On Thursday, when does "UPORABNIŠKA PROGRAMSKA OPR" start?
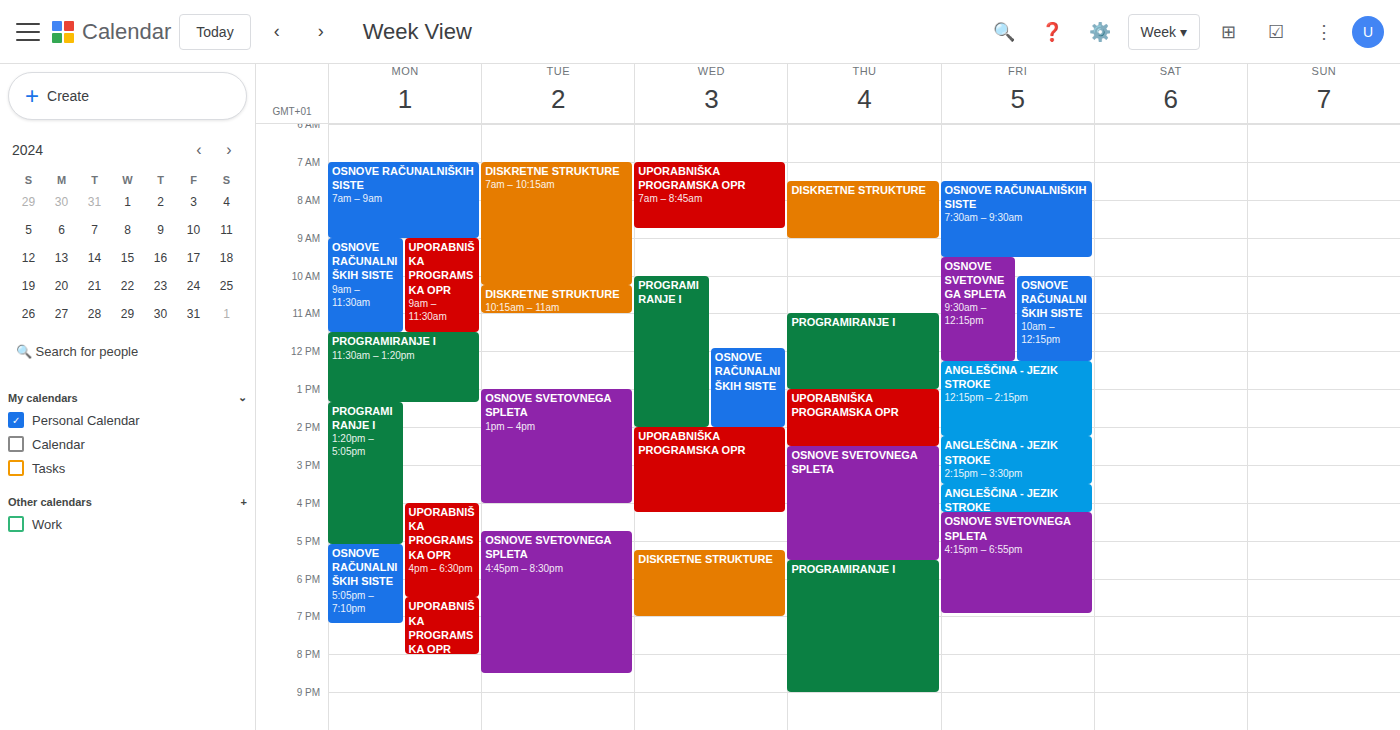
1:00 PM